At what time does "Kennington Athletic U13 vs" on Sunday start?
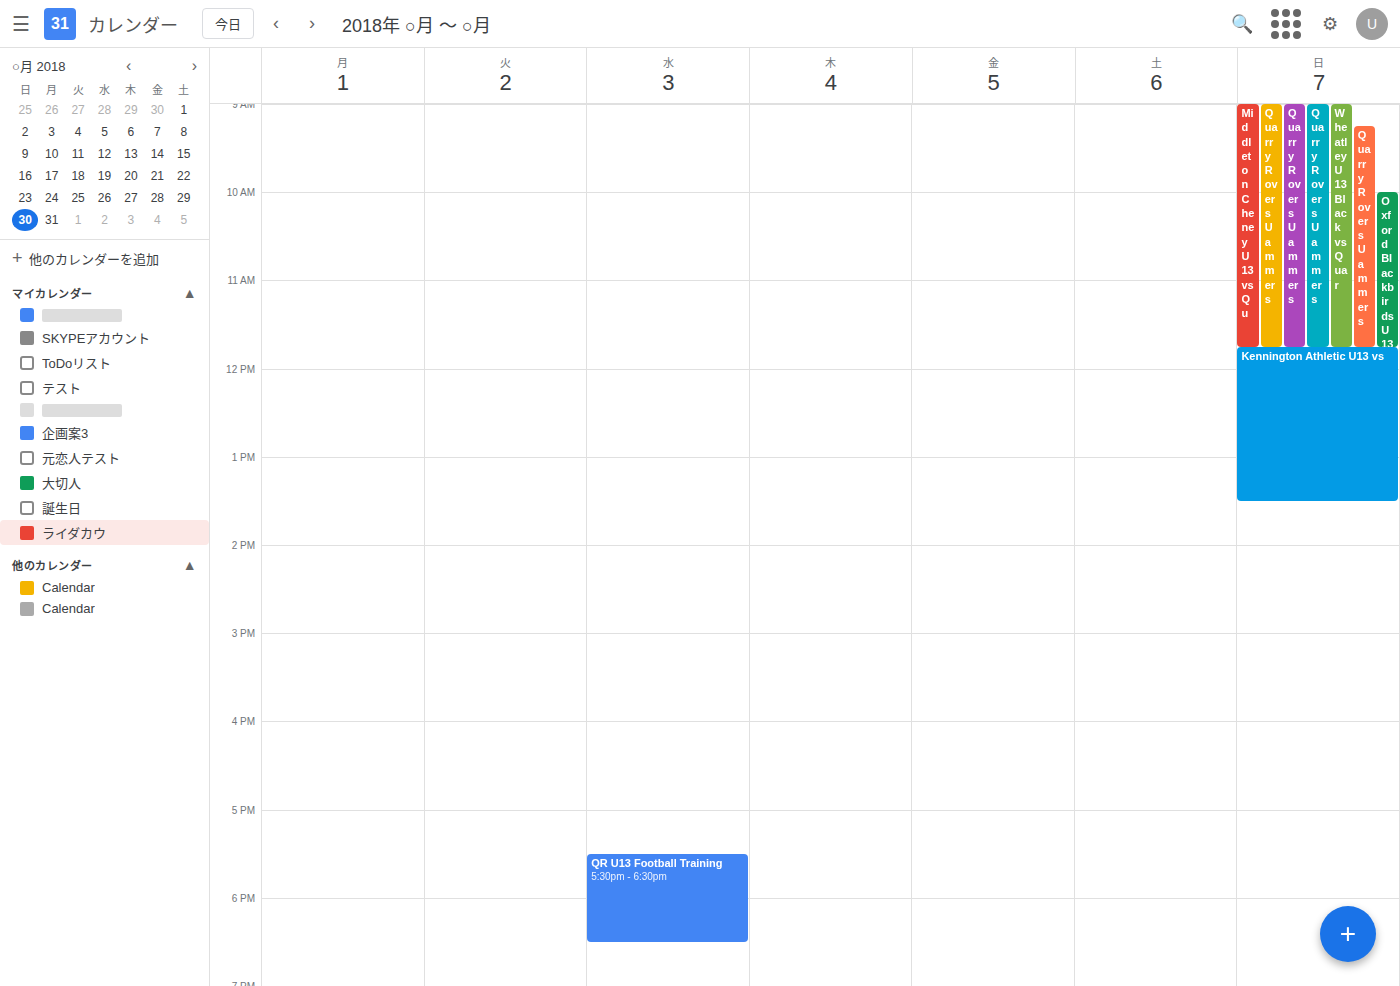
11:45 AM